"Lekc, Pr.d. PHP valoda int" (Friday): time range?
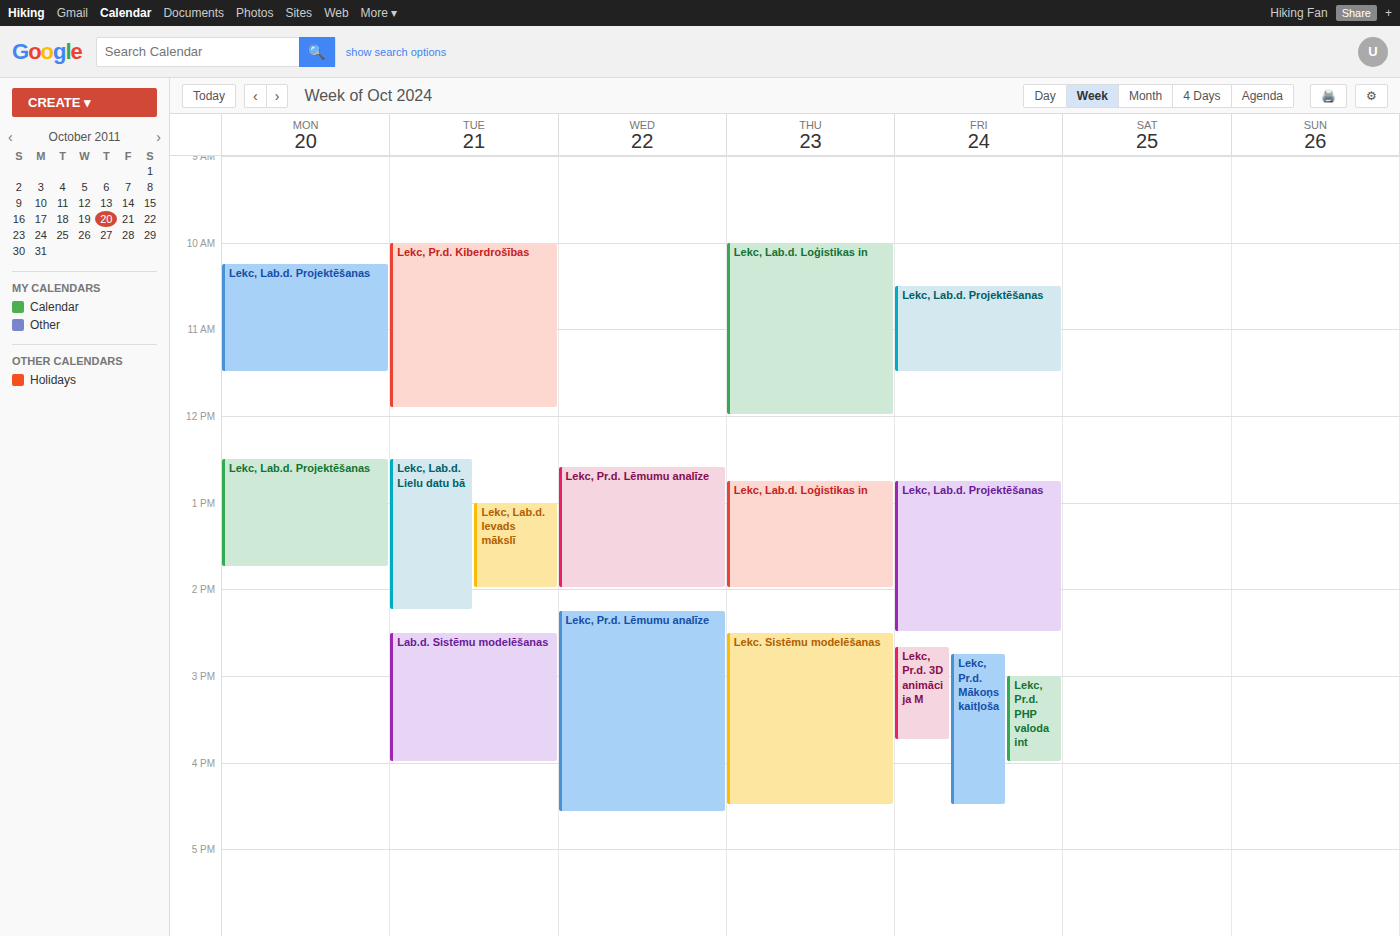
3:00 PM to 4:00 PM